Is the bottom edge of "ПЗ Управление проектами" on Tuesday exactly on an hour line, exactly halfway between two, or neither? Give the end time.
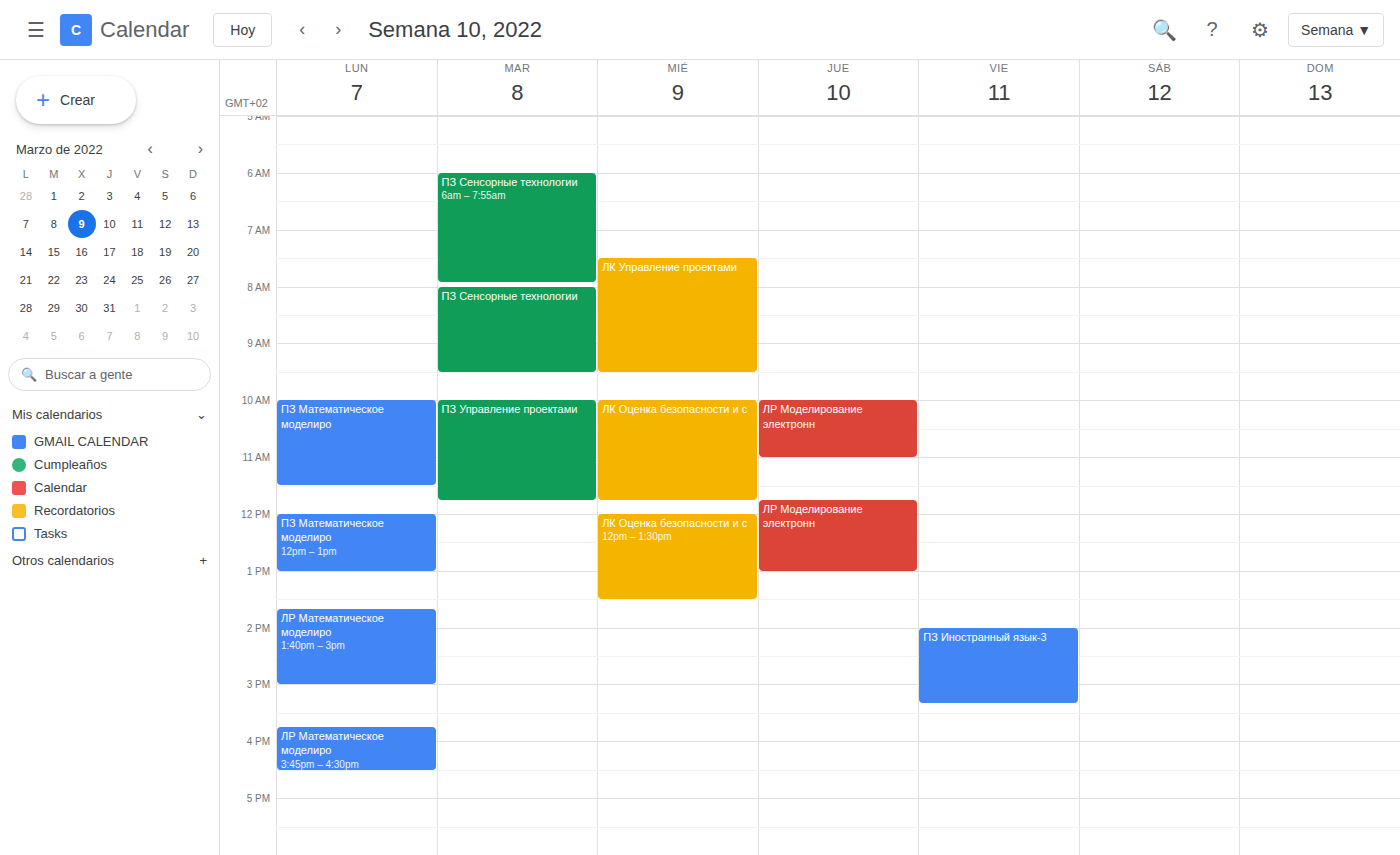
11:45 AM -- neither: three quarters of the way from the 11 AM line to the 12 PM line.